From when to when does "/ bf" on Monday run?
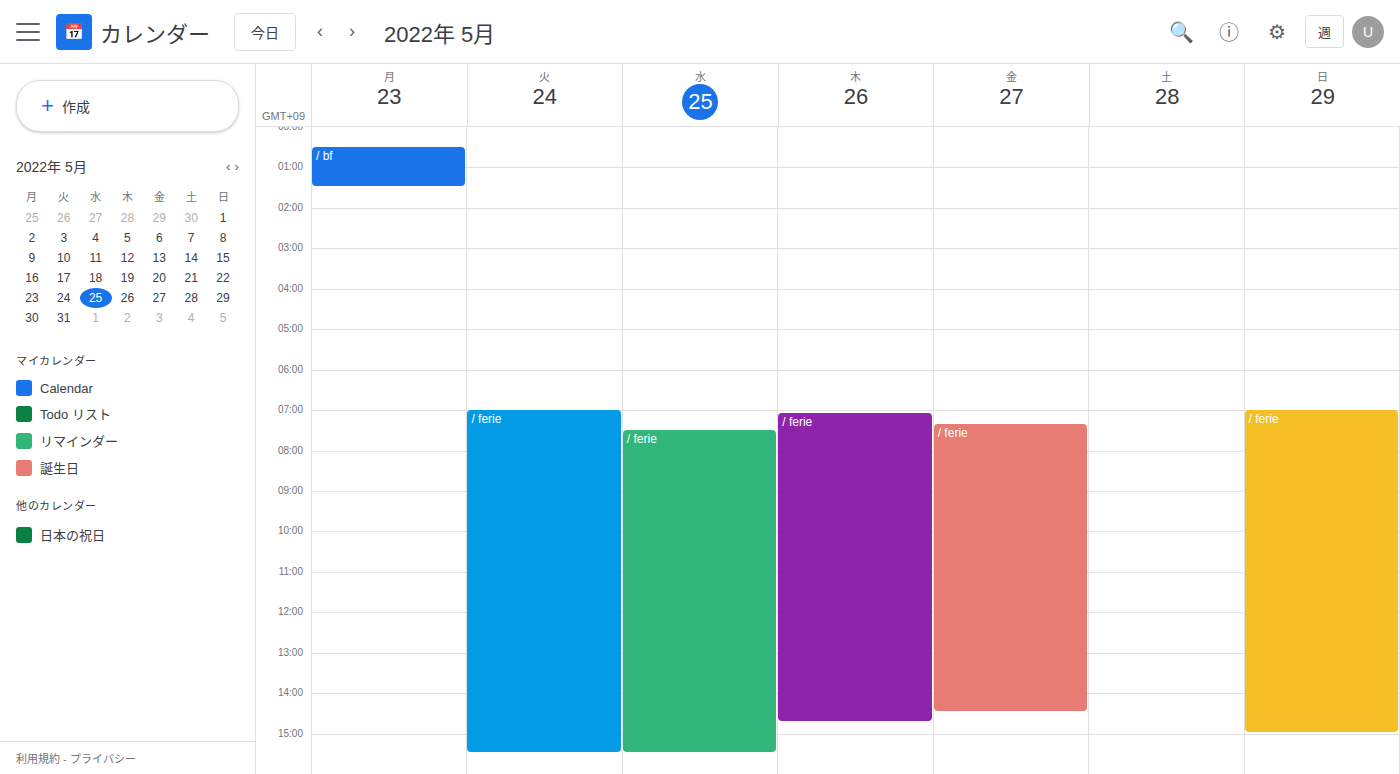
12:30 AM to 1:30 AM